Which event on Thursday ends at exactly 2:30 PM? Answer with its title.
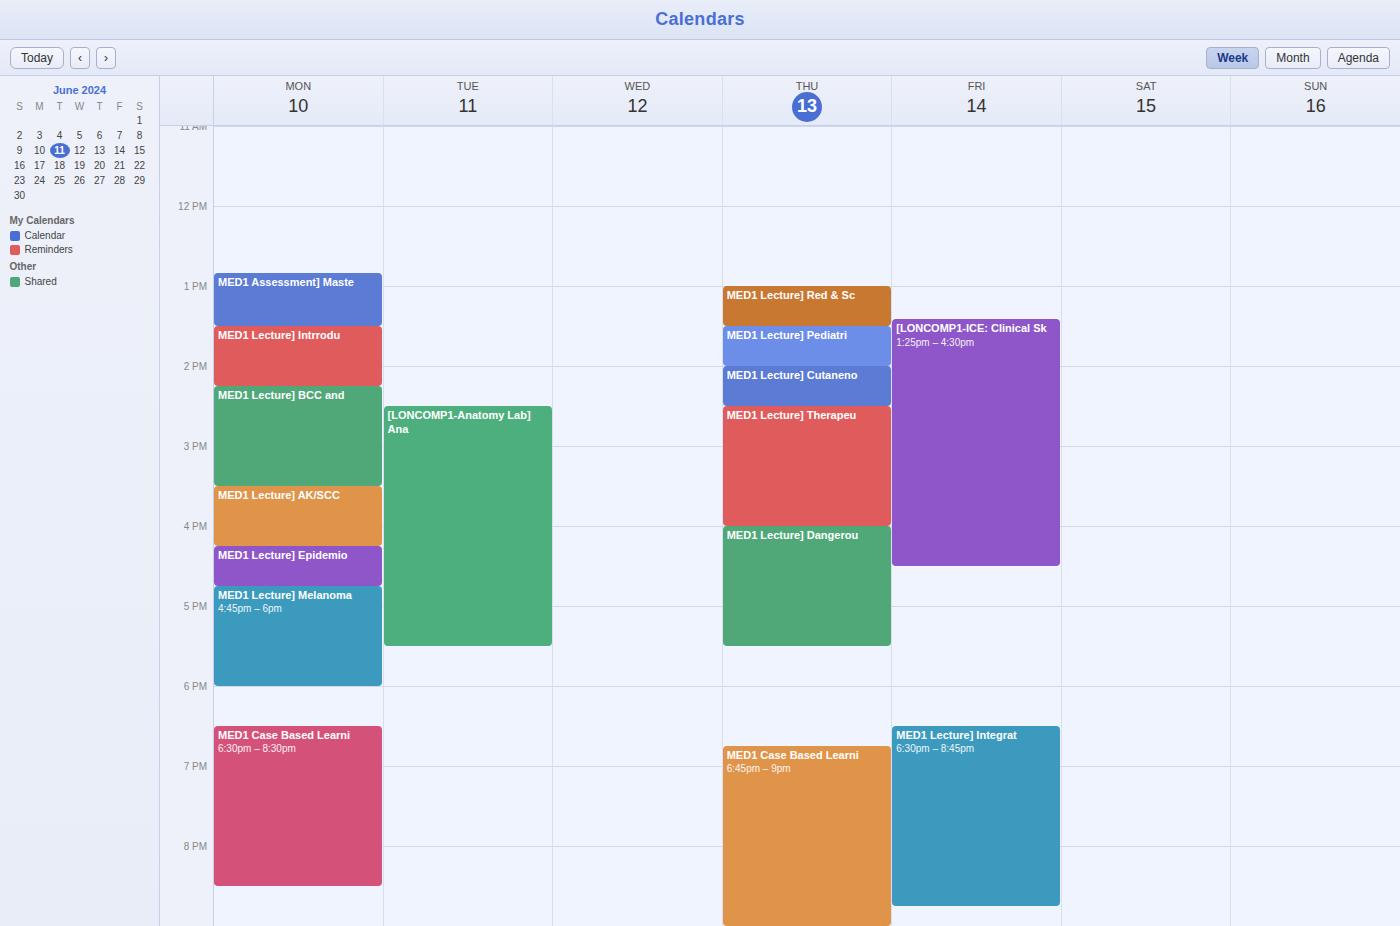
"MED1 Lecture] Cutaneno"